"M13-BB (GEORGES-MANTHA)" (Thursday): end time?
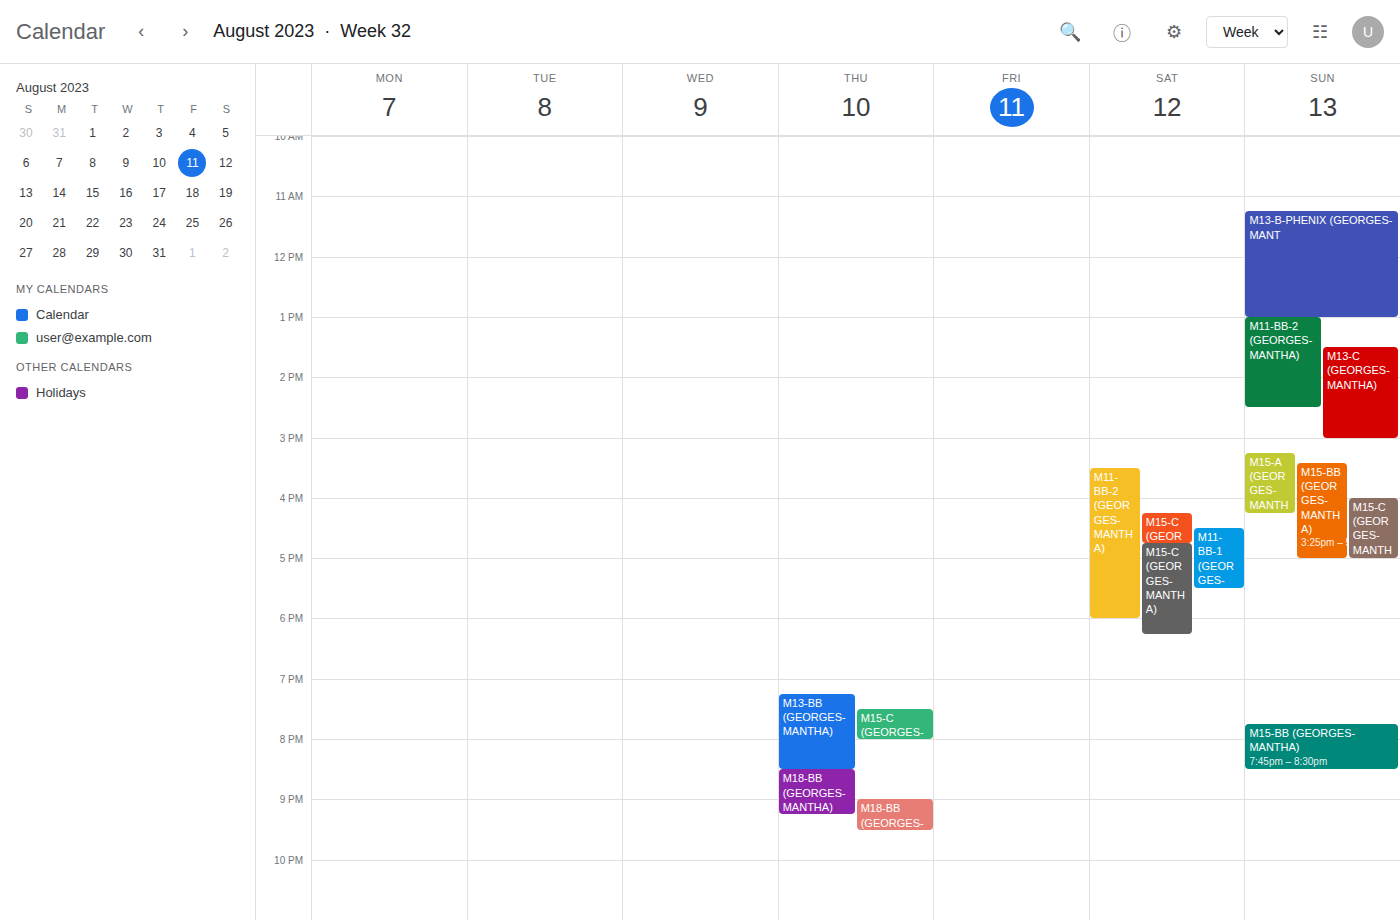
8:30 PM